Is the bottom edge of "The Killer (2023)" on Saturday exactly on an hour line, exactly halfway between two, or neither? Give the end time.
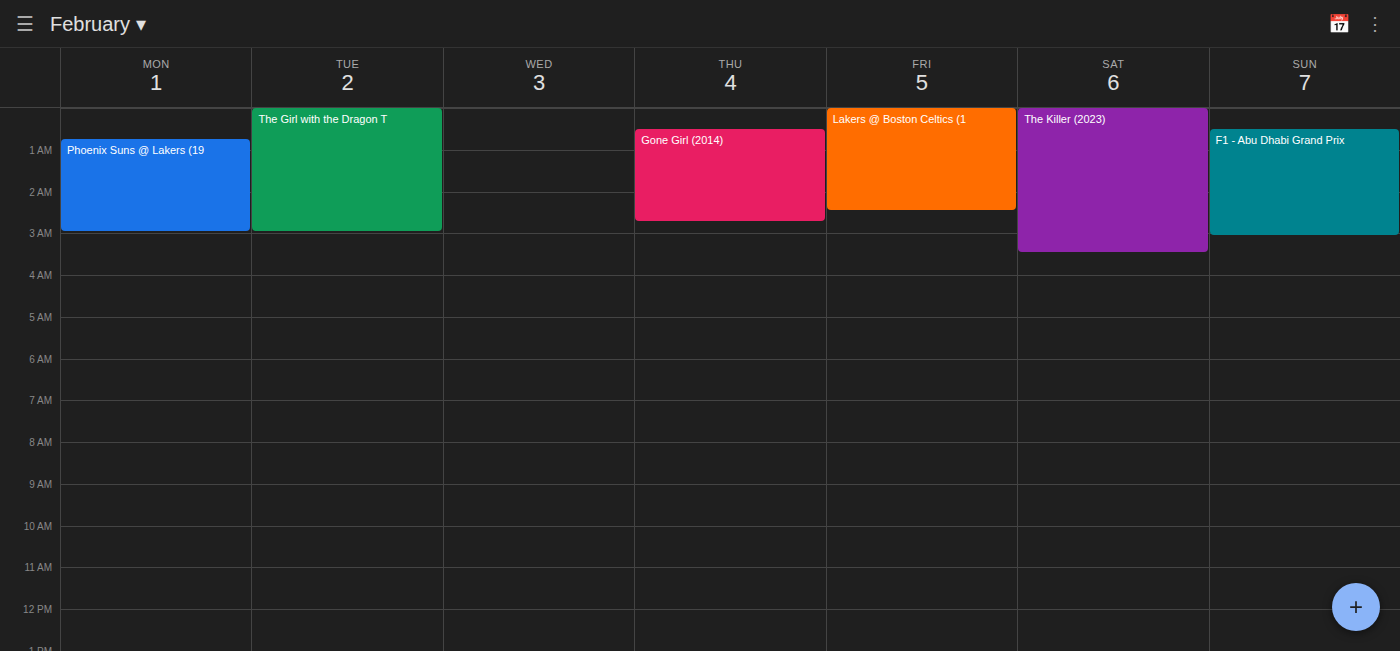
03:30 -- halfway between the 03:00 and 04:00 lines.